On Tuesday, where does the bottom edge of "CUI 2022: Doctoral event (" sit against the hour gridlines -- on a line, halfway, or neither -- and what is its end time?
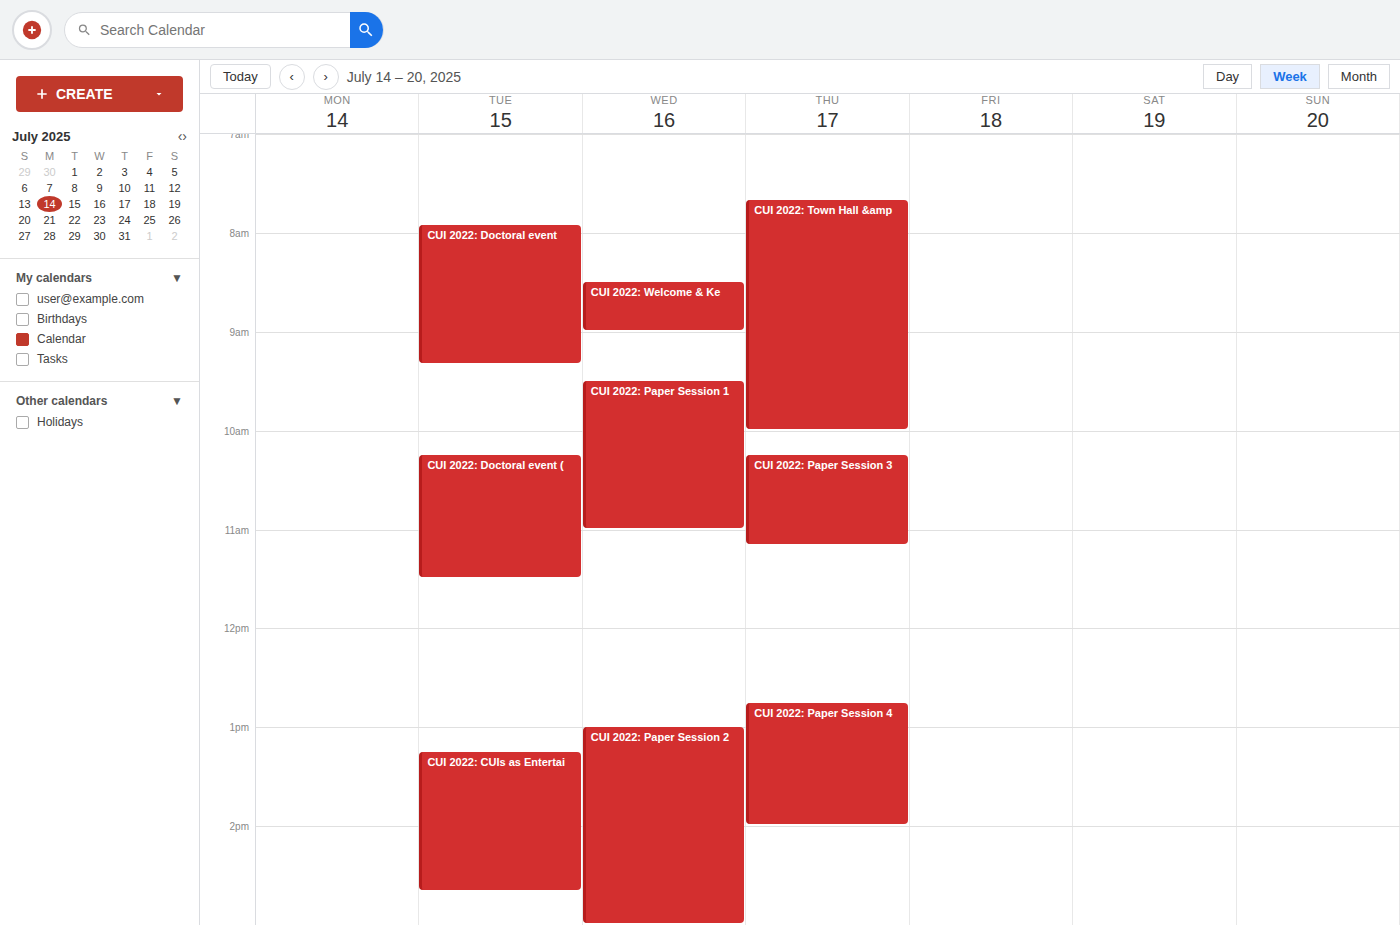
11:30 AM -- halfway between the 11 AM and 12 PM lines.